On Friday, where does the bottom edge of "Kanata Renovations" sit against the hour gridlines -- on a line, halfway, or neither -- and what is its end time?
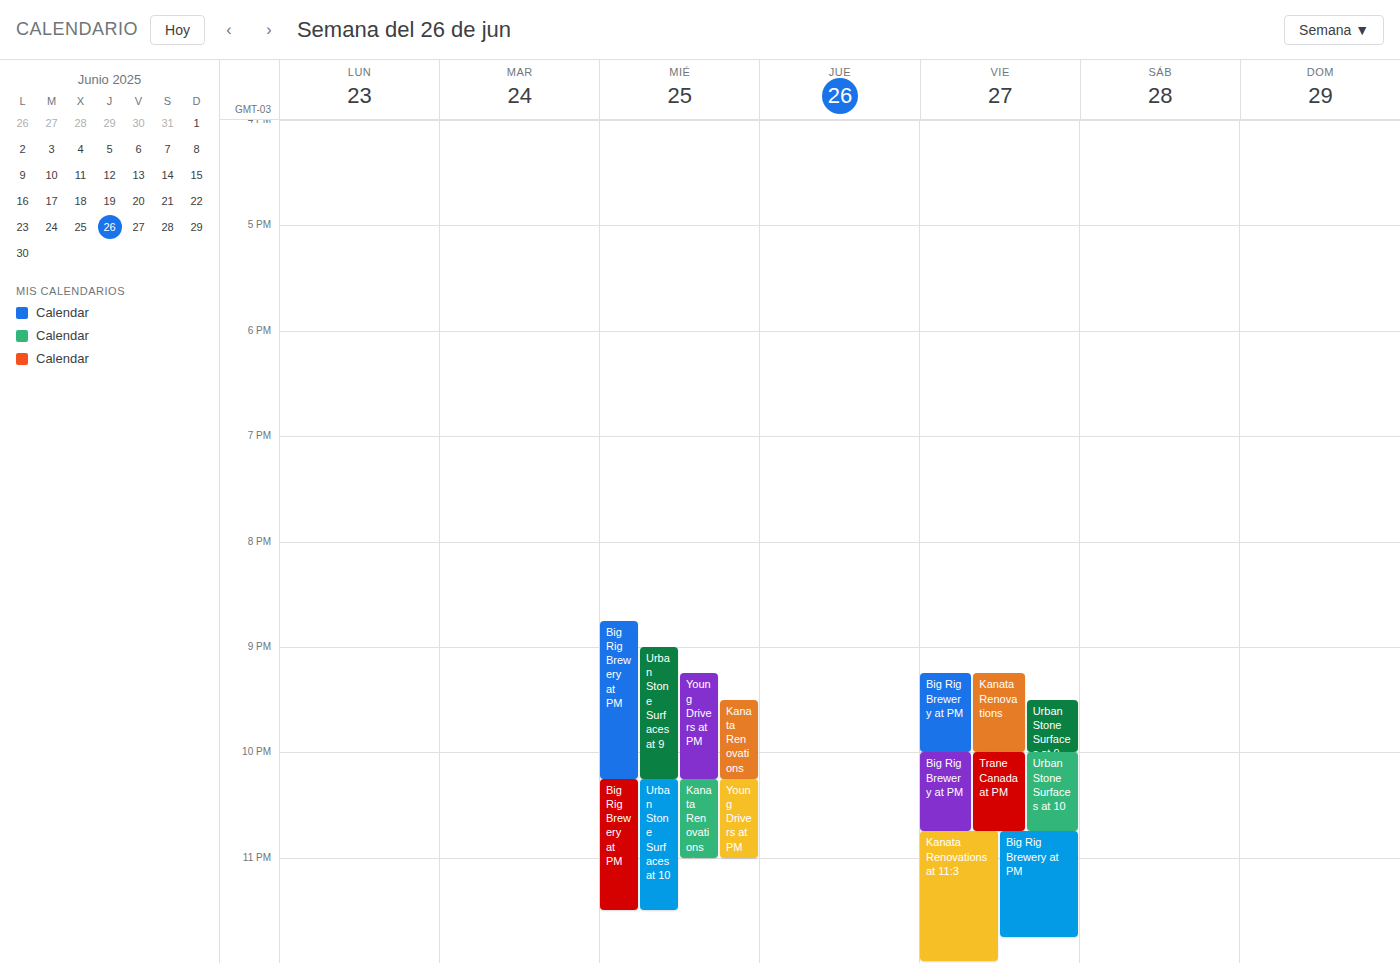
10:00 PM -- exactly on the 10 PM line.